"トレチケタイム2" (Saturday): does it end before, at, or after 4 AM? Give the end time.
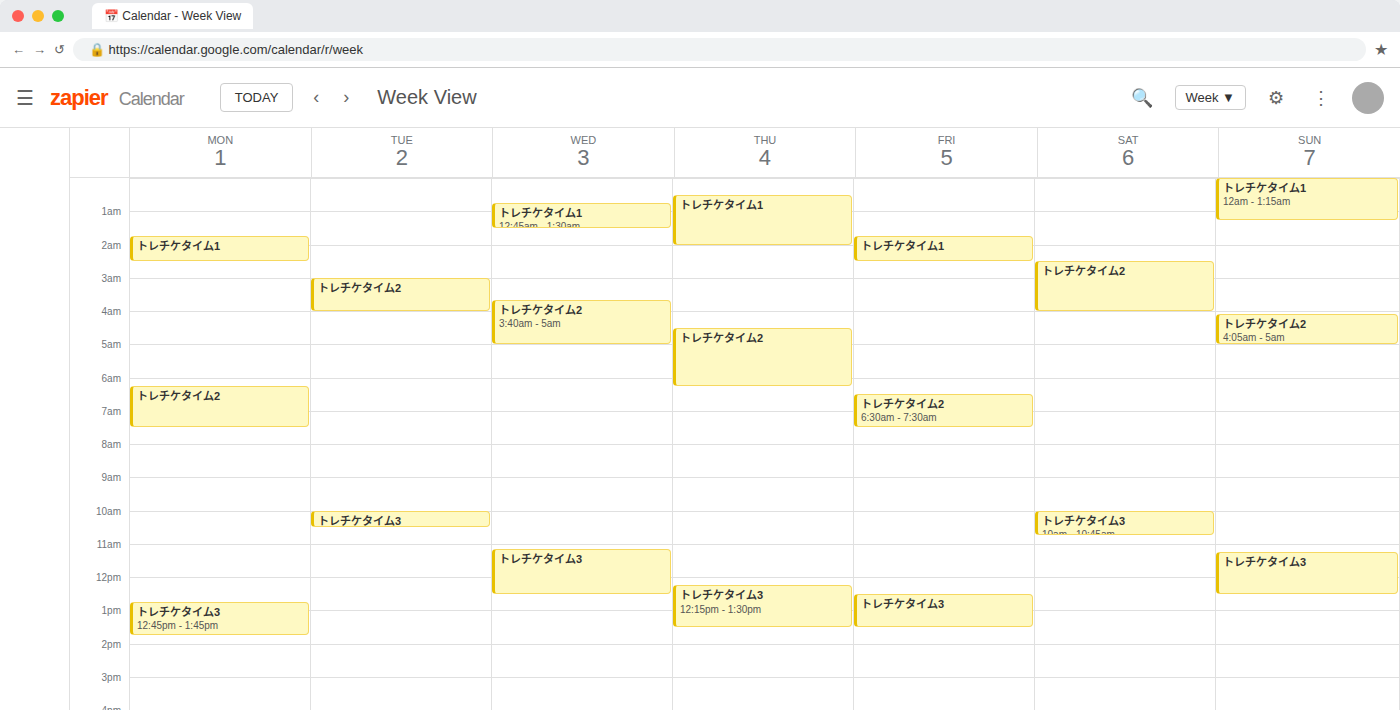
4:00 AM -- exactly at 4 AM, on the 4 AM line.